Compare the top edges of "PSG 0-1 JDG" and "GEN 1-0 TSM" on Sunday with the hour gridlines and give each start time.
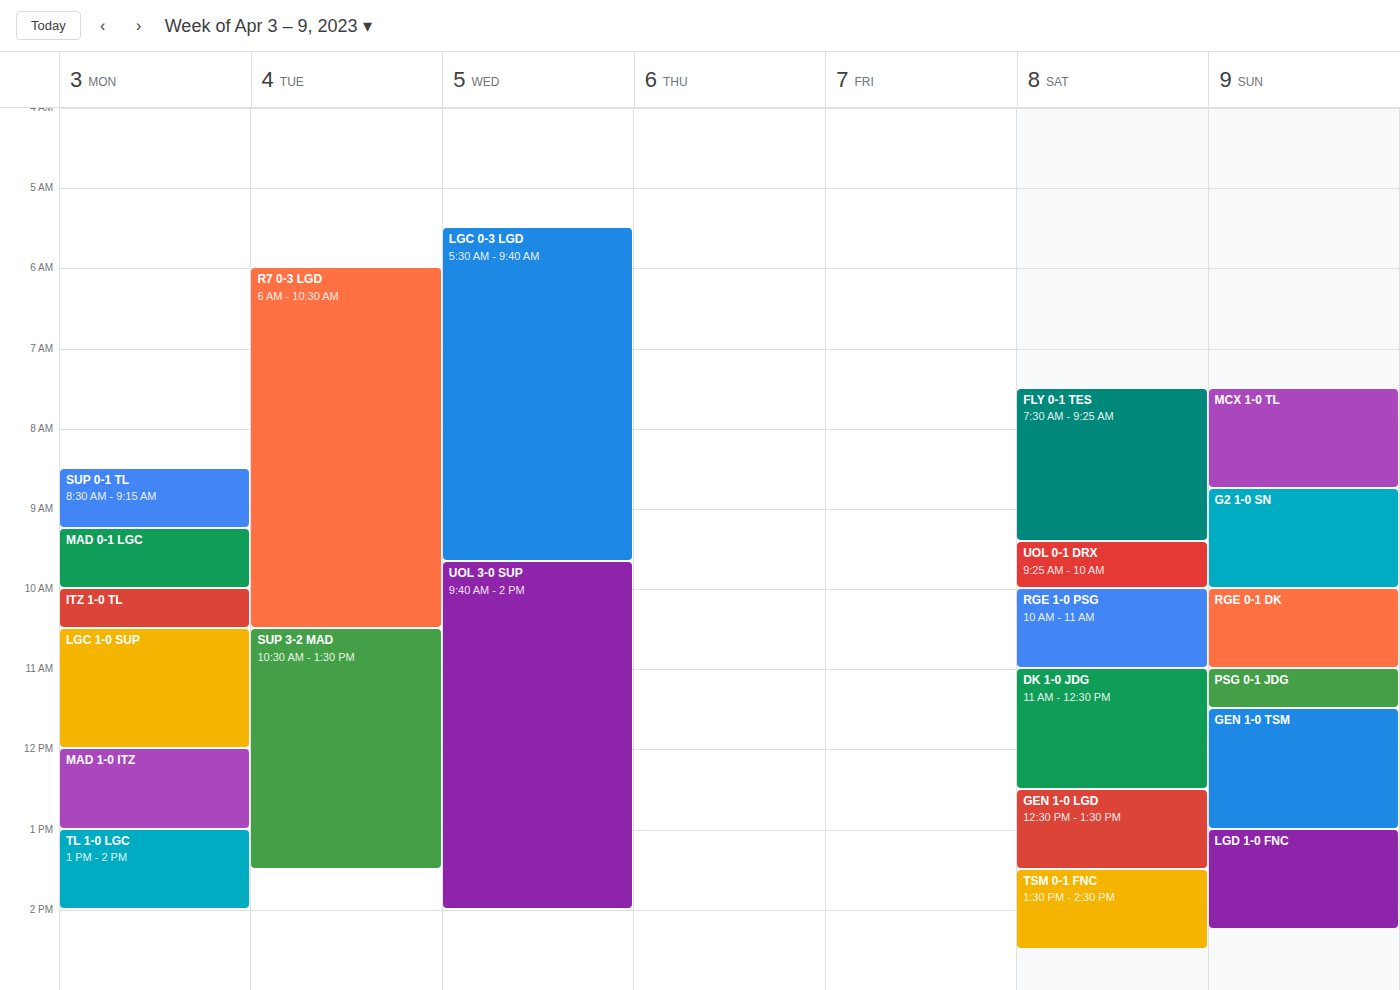
"PSG 0-1 JDG": 11:00 AM, exactly on the 11 AM line. "GEN 1-0 TSM": 11:30 AM, halfway between the 11 AM and 12 PM lines.